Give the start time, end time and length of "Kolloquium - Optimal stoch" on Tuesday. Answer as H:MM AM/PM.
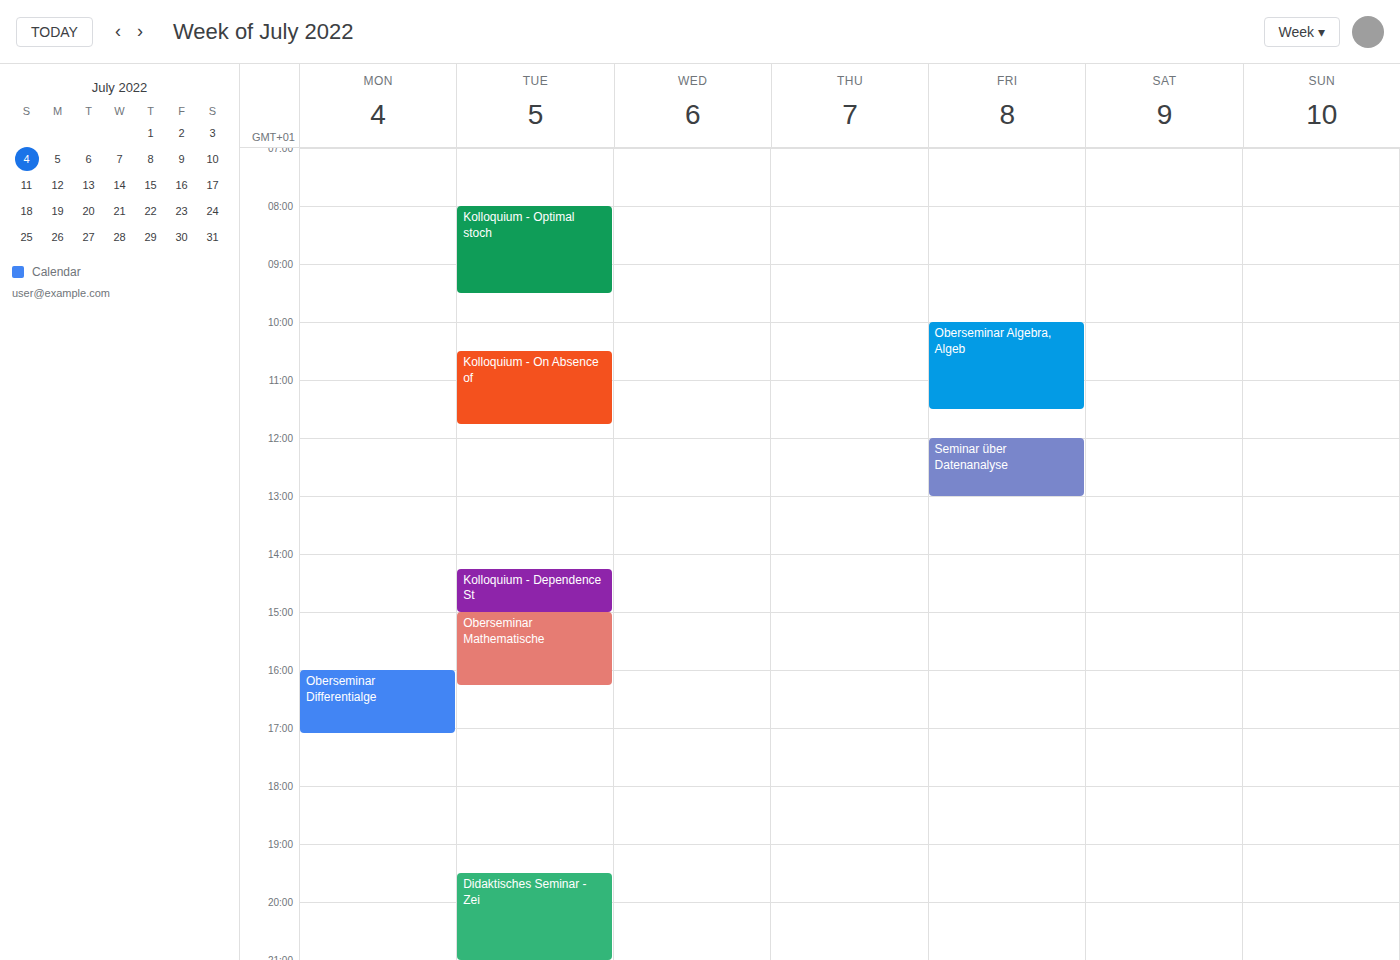
8:00 AM to 9:30 AM, 1 hour 30 minutes